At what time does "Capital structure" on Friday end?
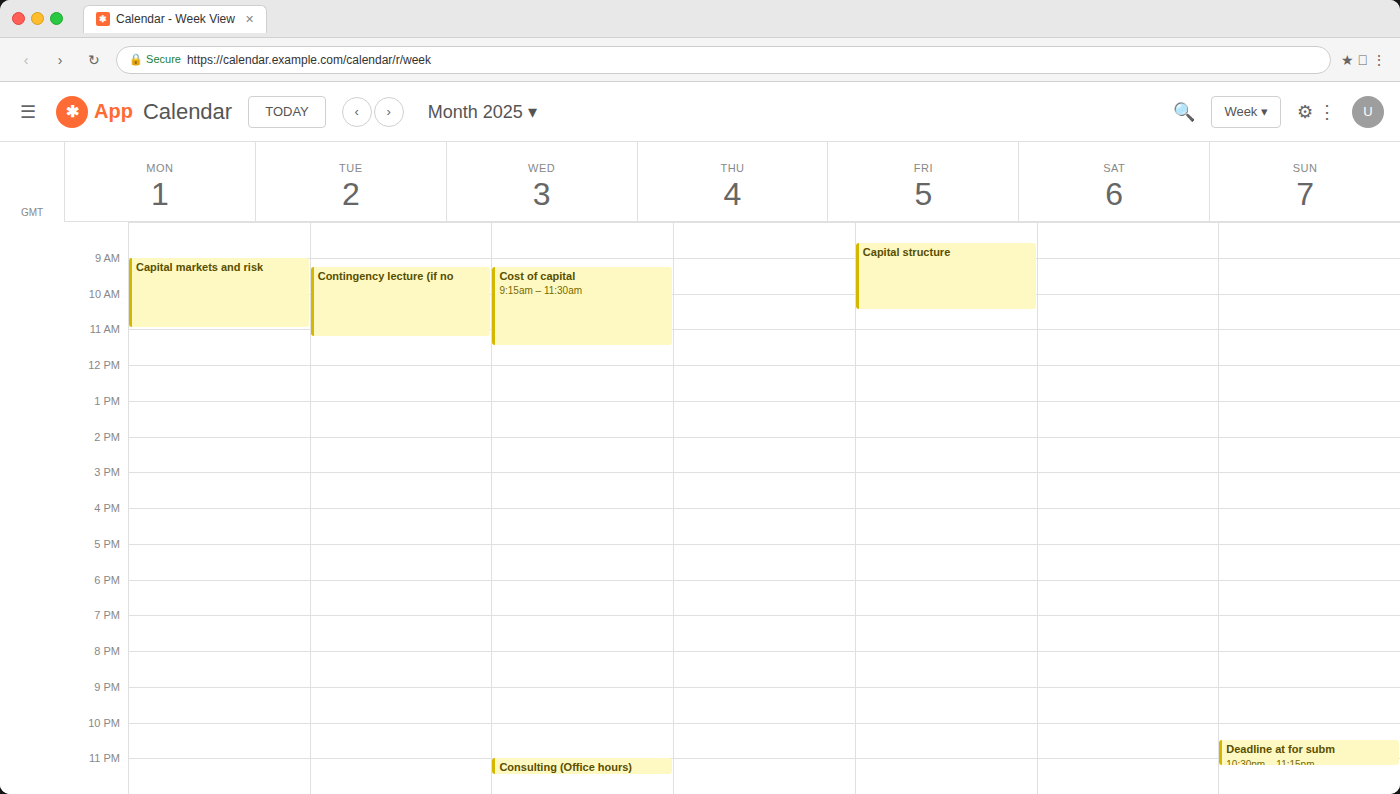
10:30 AM